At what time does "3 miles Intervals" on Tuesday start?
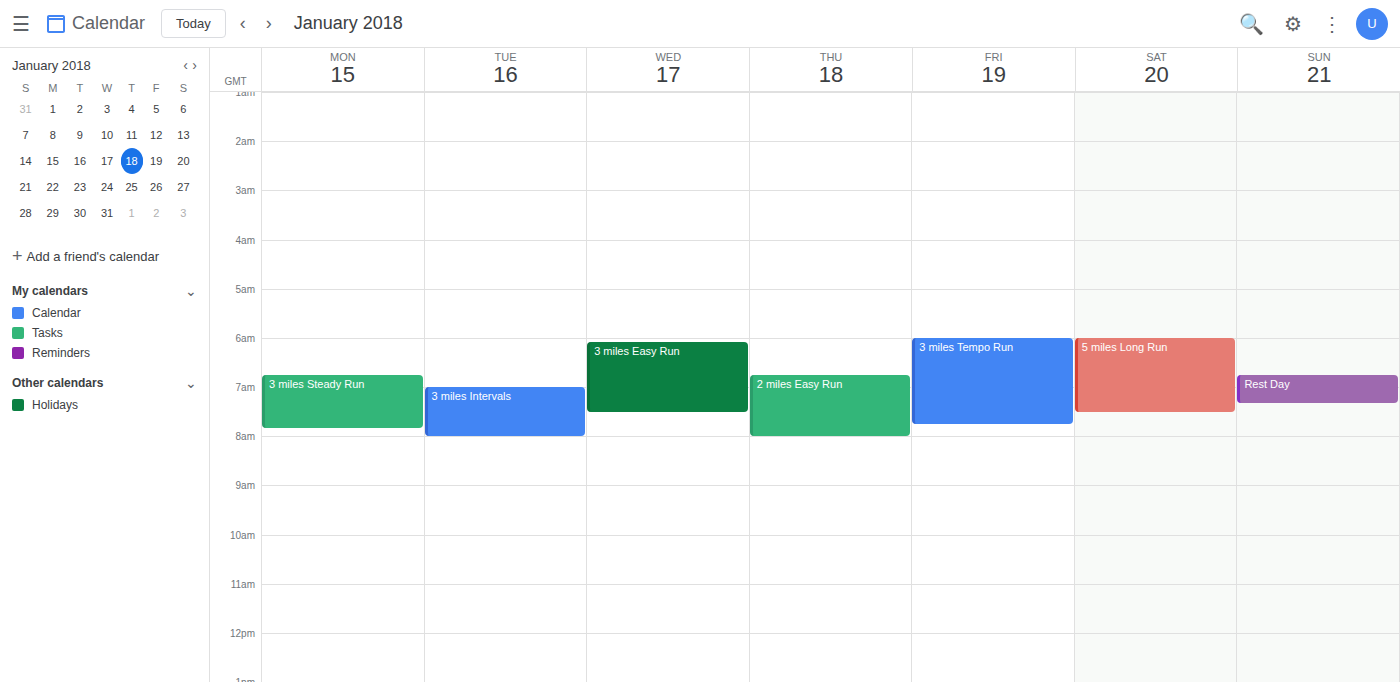
7:00 AM